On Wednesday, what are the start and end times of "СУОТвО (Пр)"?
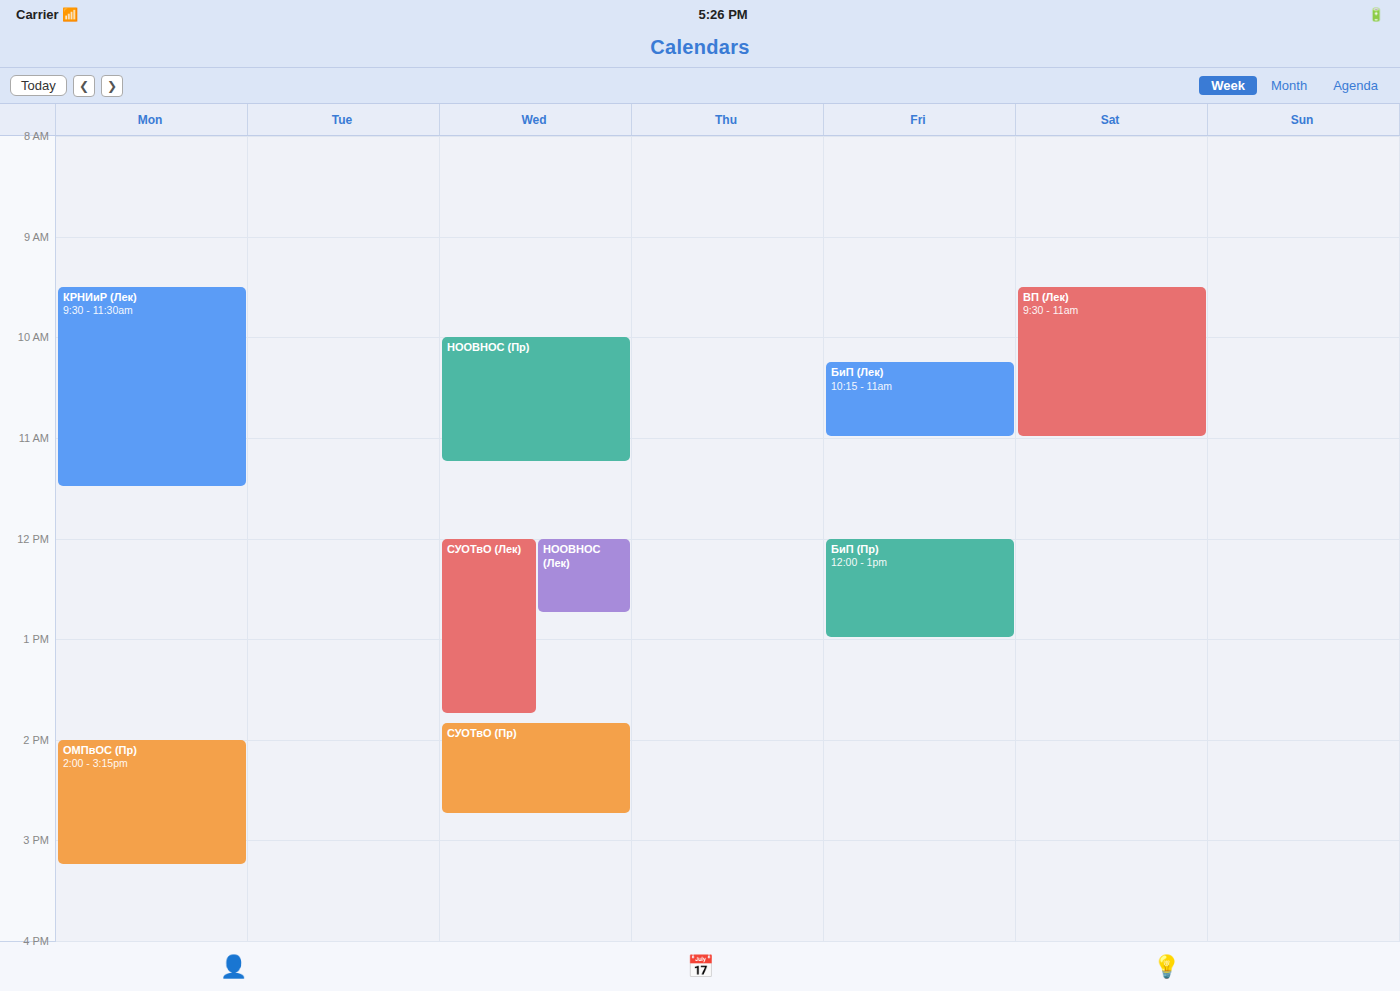
1:50 PM to 2:45 PM